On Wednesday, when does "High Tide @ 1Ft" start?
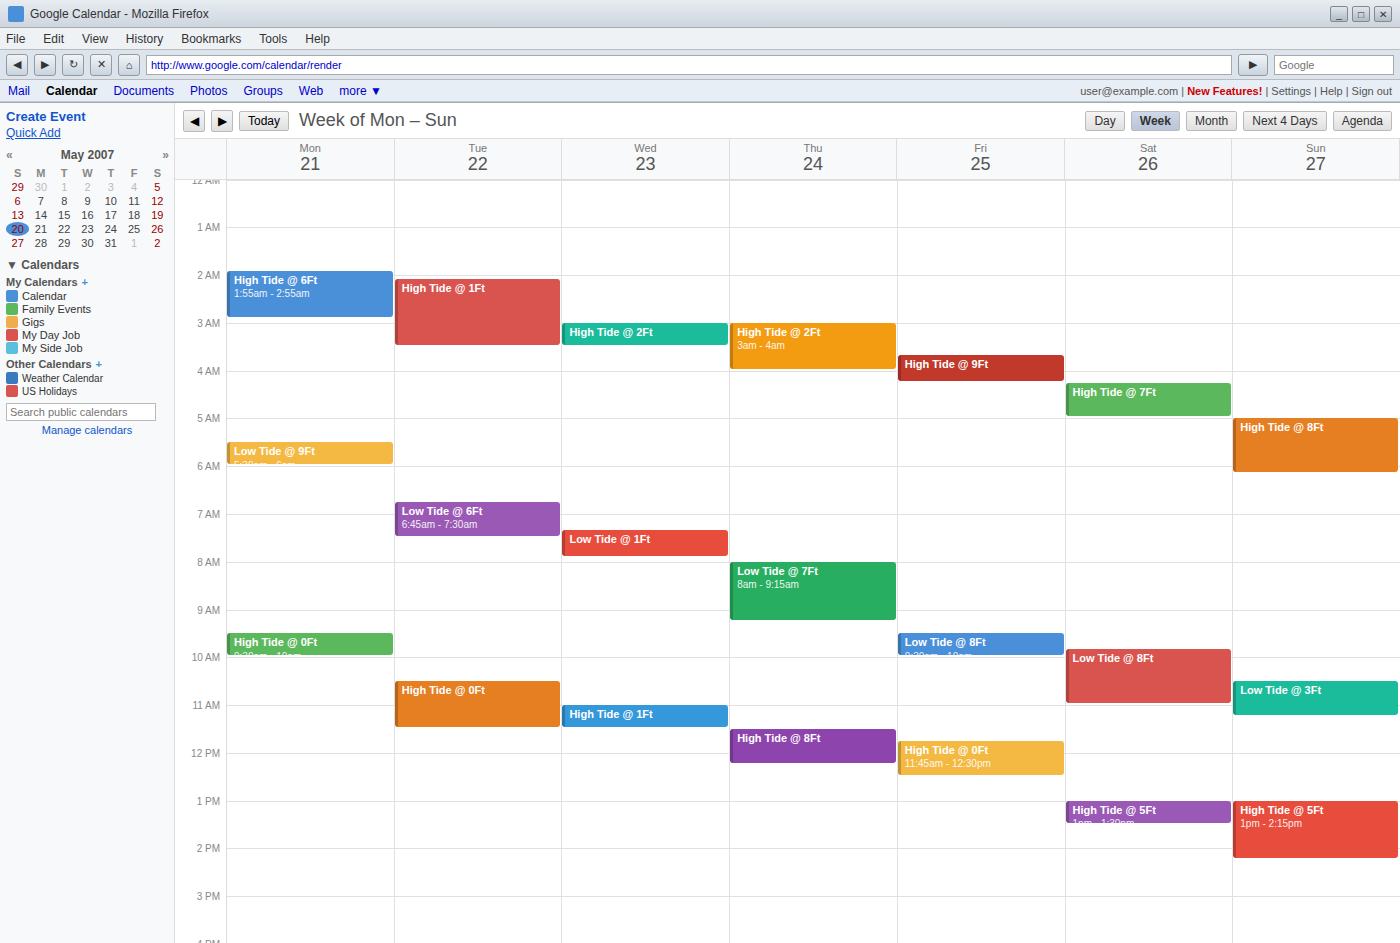
11:00 AM